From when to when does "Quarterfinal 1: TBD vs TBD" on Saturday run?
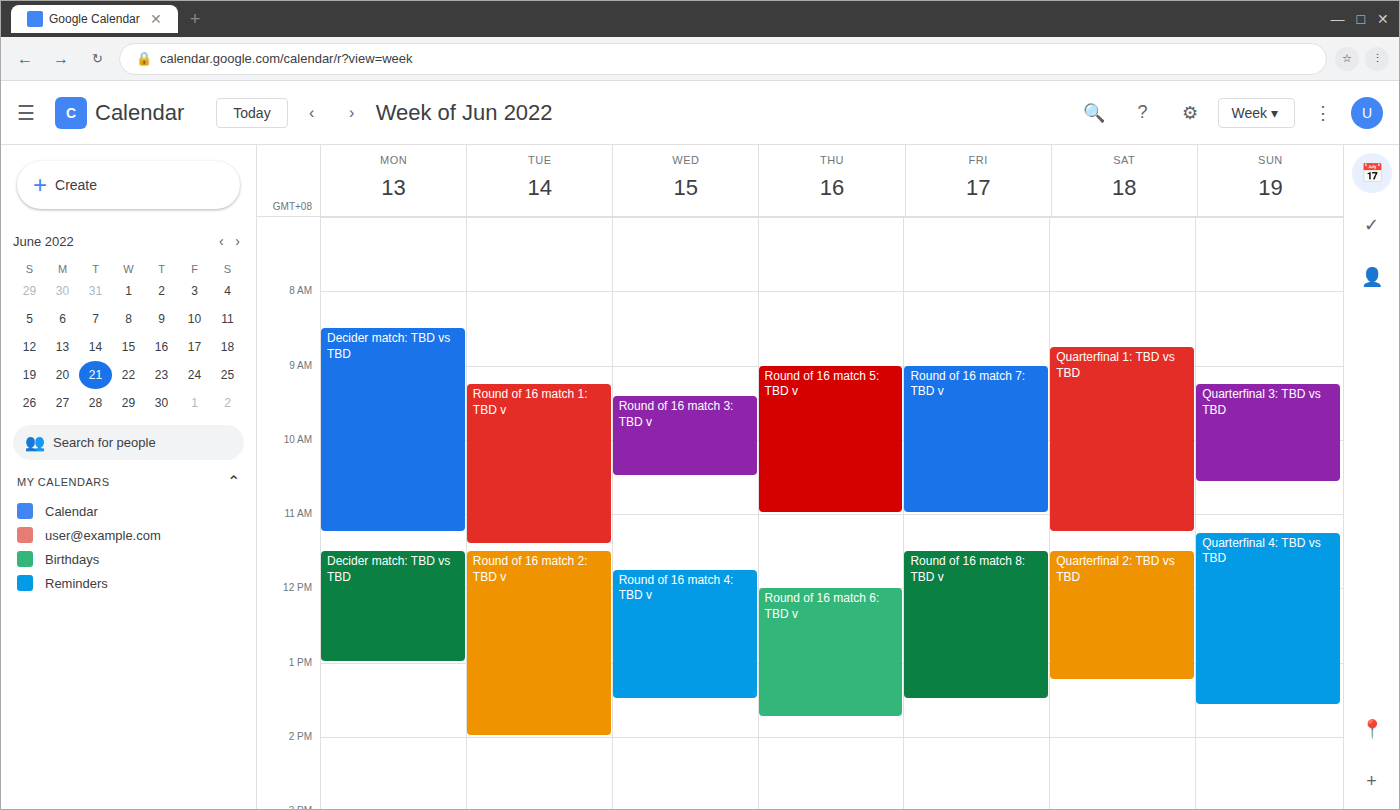
08:45 to 11:15